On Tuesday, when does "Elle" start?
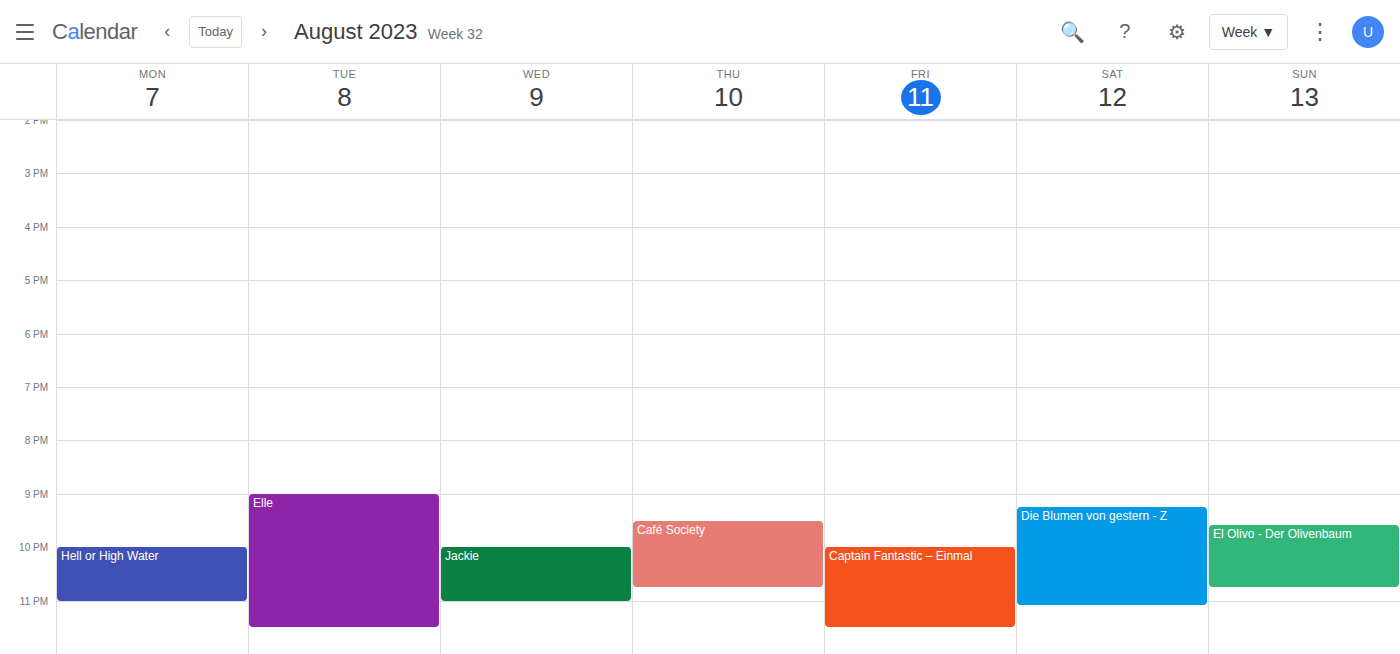
9:00 PM